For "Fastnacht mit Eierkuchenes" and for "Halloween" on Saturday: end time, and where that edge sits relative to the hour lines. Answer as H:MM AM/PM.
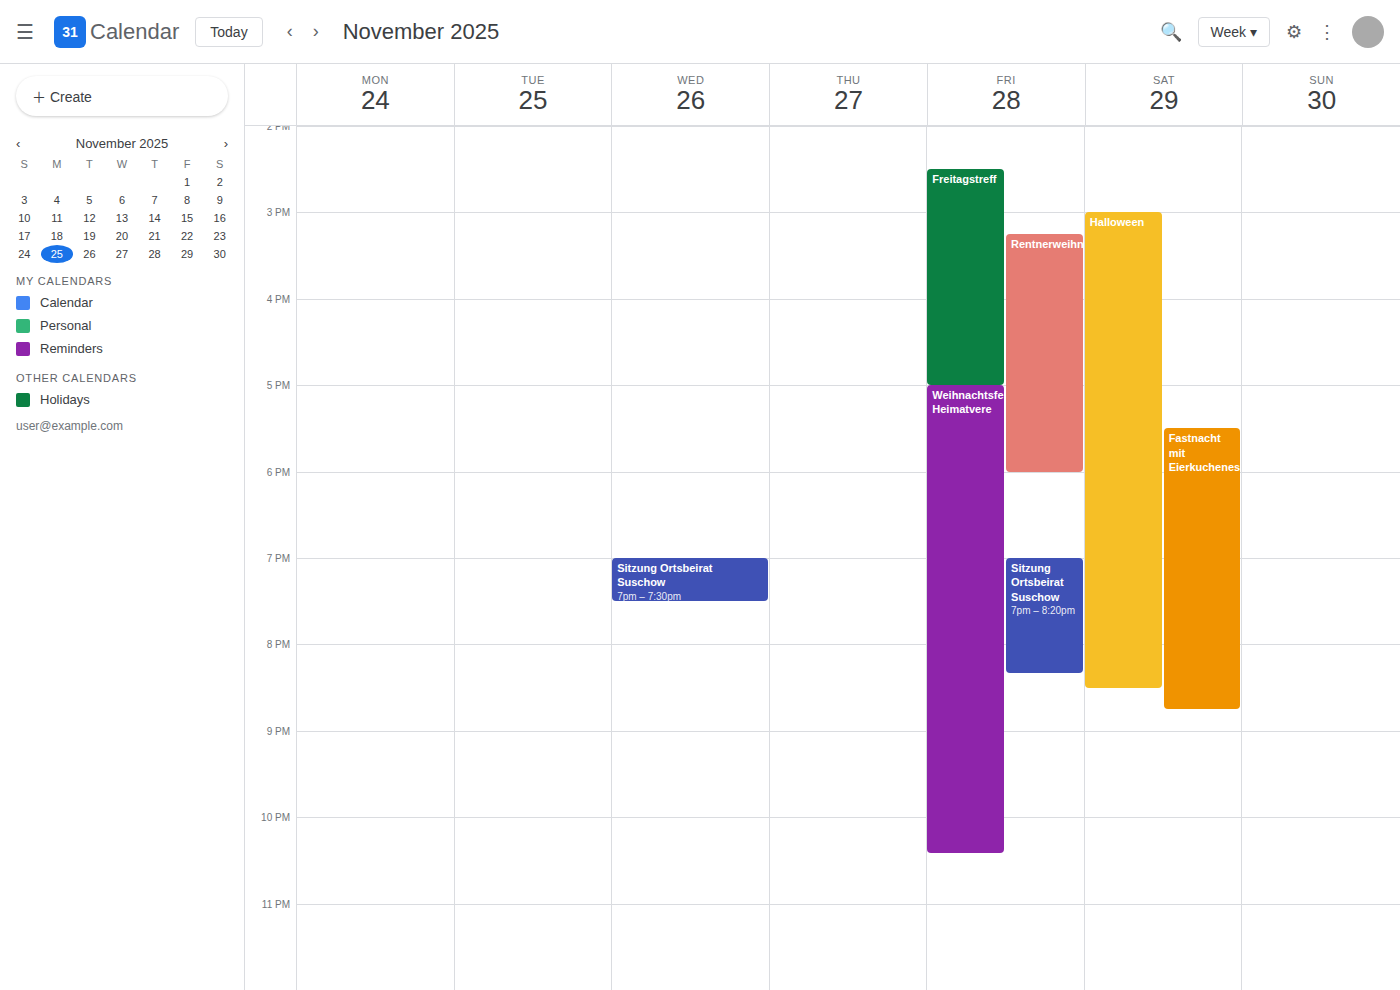
"Fastnacht mit Eierkuchenes": 8:45 PM, neither: three quarters of the way from the 8 PM line to the 9 PM line. "Halloween": 8:30 PM, halfway between the 8 PM and 9 PM lines.